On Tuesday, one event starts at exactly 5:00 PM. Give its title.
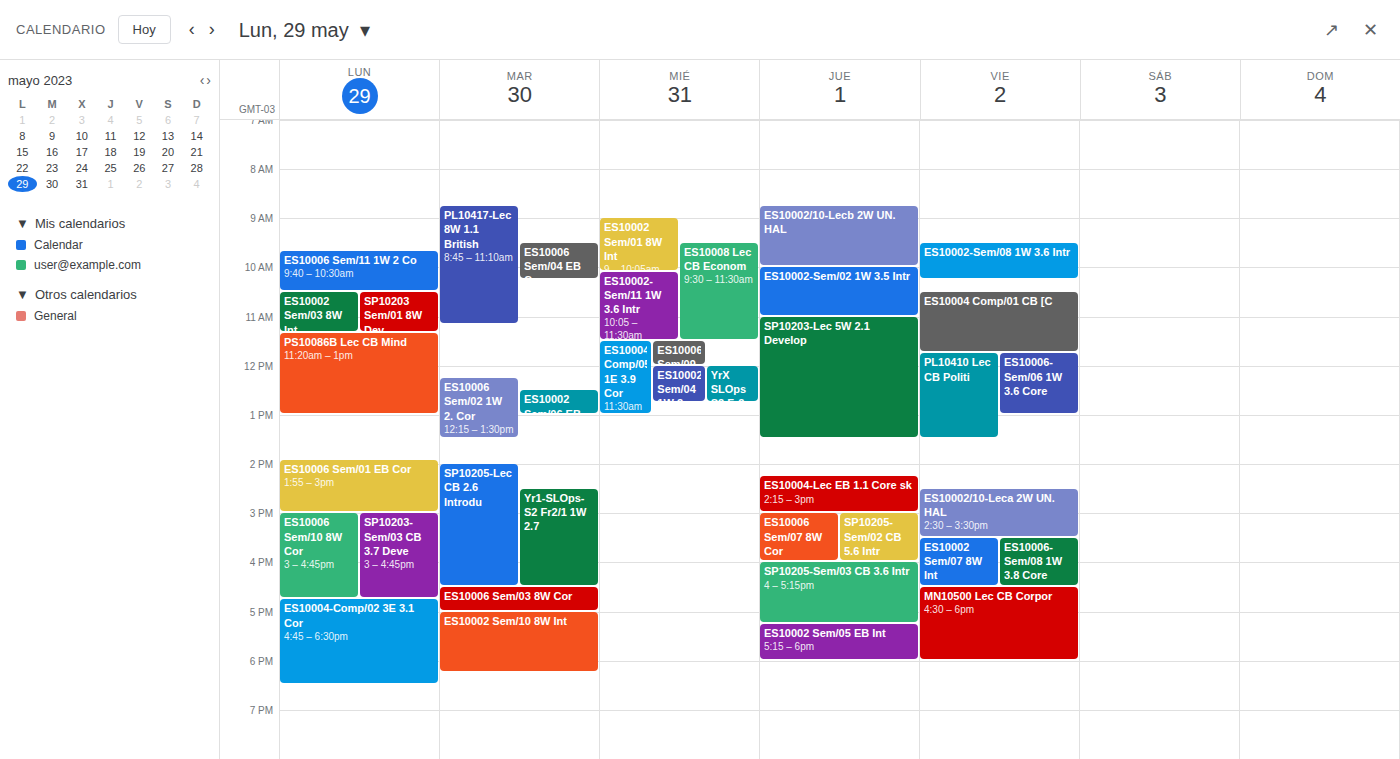
"ES10002 Sem/10 8W Int"